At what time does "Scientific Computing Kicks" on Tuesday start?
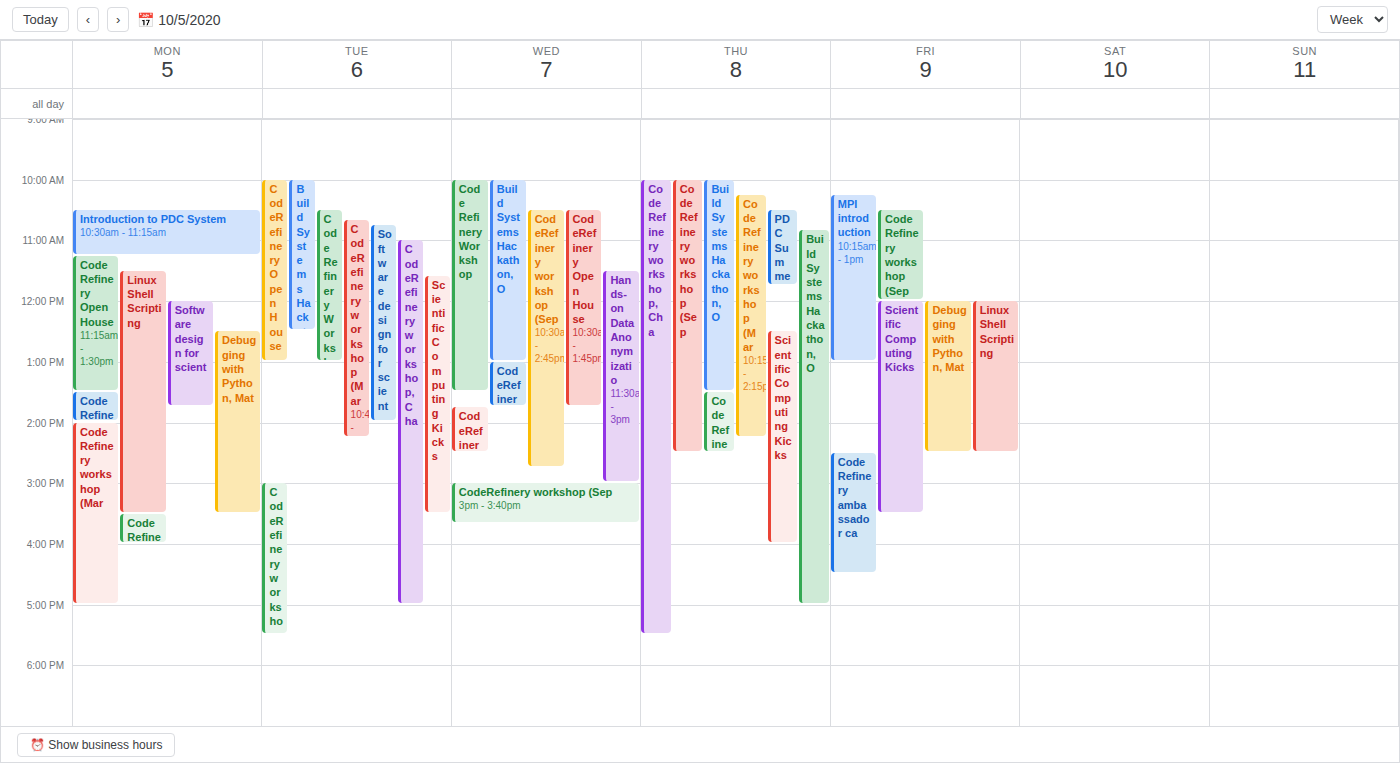
11:35 AM